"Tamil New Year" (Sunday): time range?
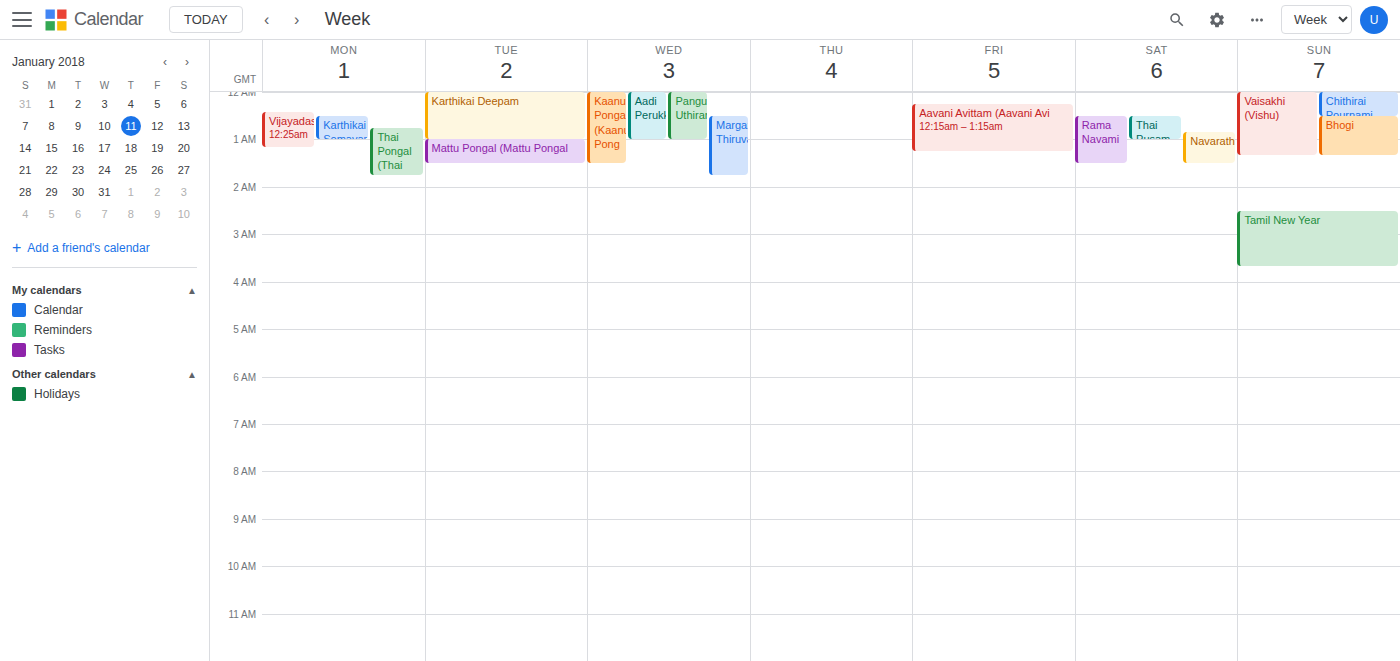
2:30 AM to 3:40 AM